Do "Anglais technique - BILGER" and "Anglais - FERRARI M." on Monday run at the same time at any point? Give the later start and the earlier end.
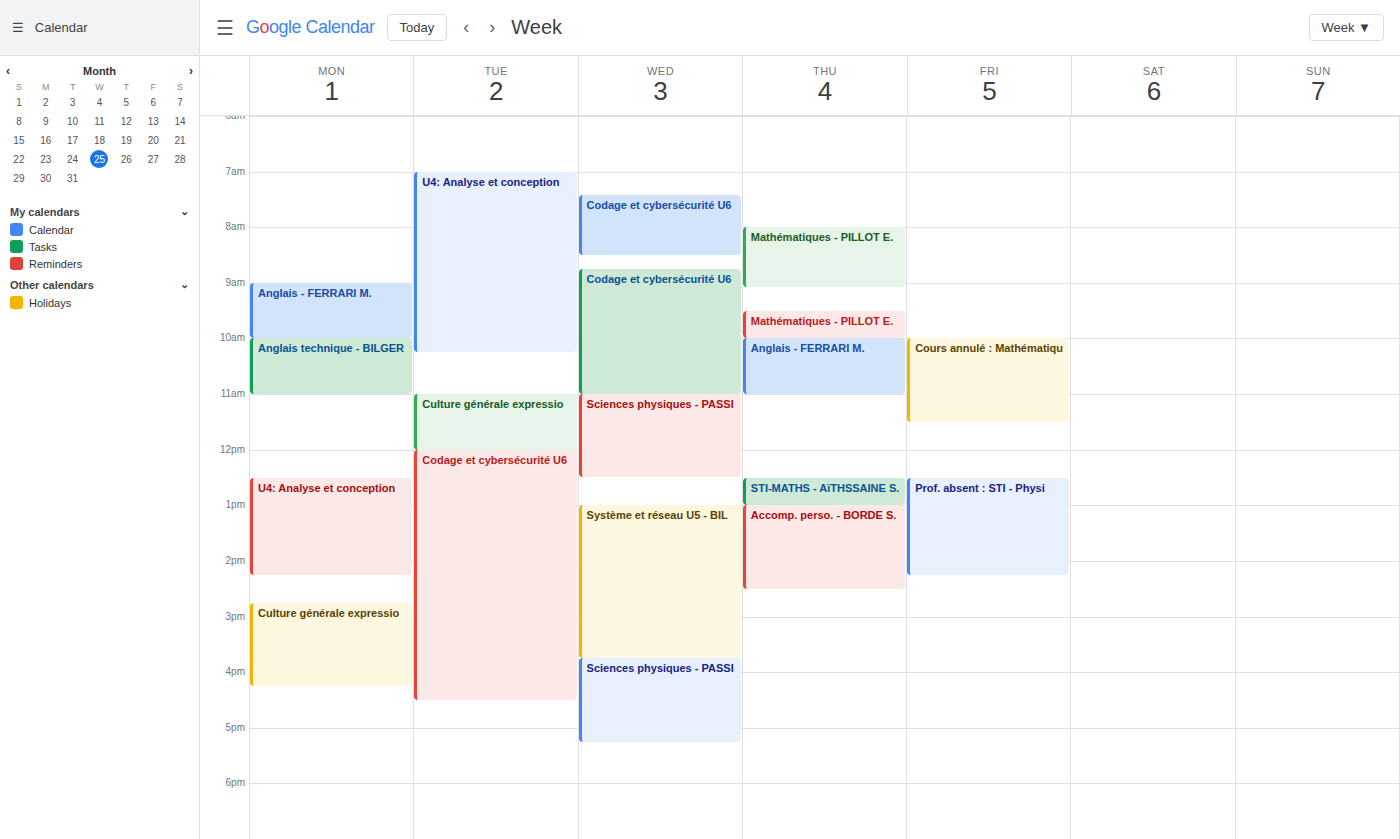
"Anglais - FERRARI M." ends at 10:00 AM, exactly when "Anglais technique - BILGER" starts -- they touch but do not overlap.